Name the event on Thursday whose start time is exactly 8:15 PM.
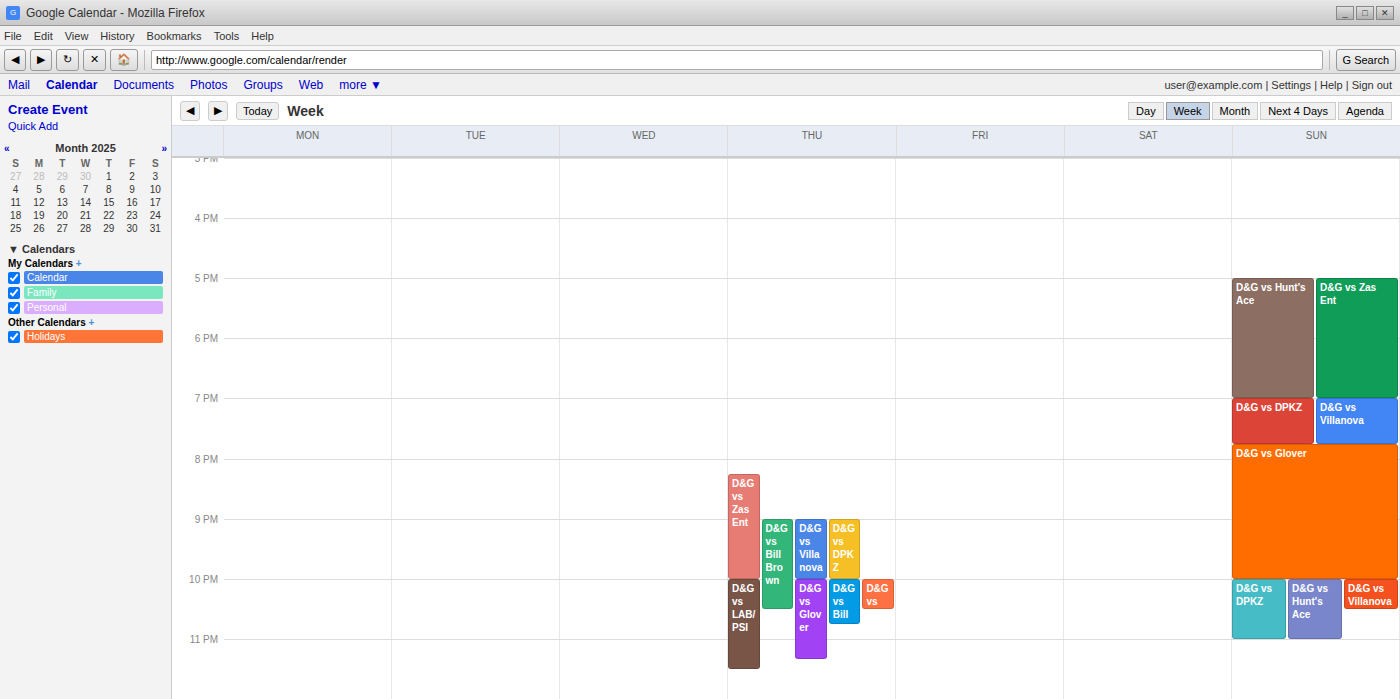
"D&G vs Zas Ent"